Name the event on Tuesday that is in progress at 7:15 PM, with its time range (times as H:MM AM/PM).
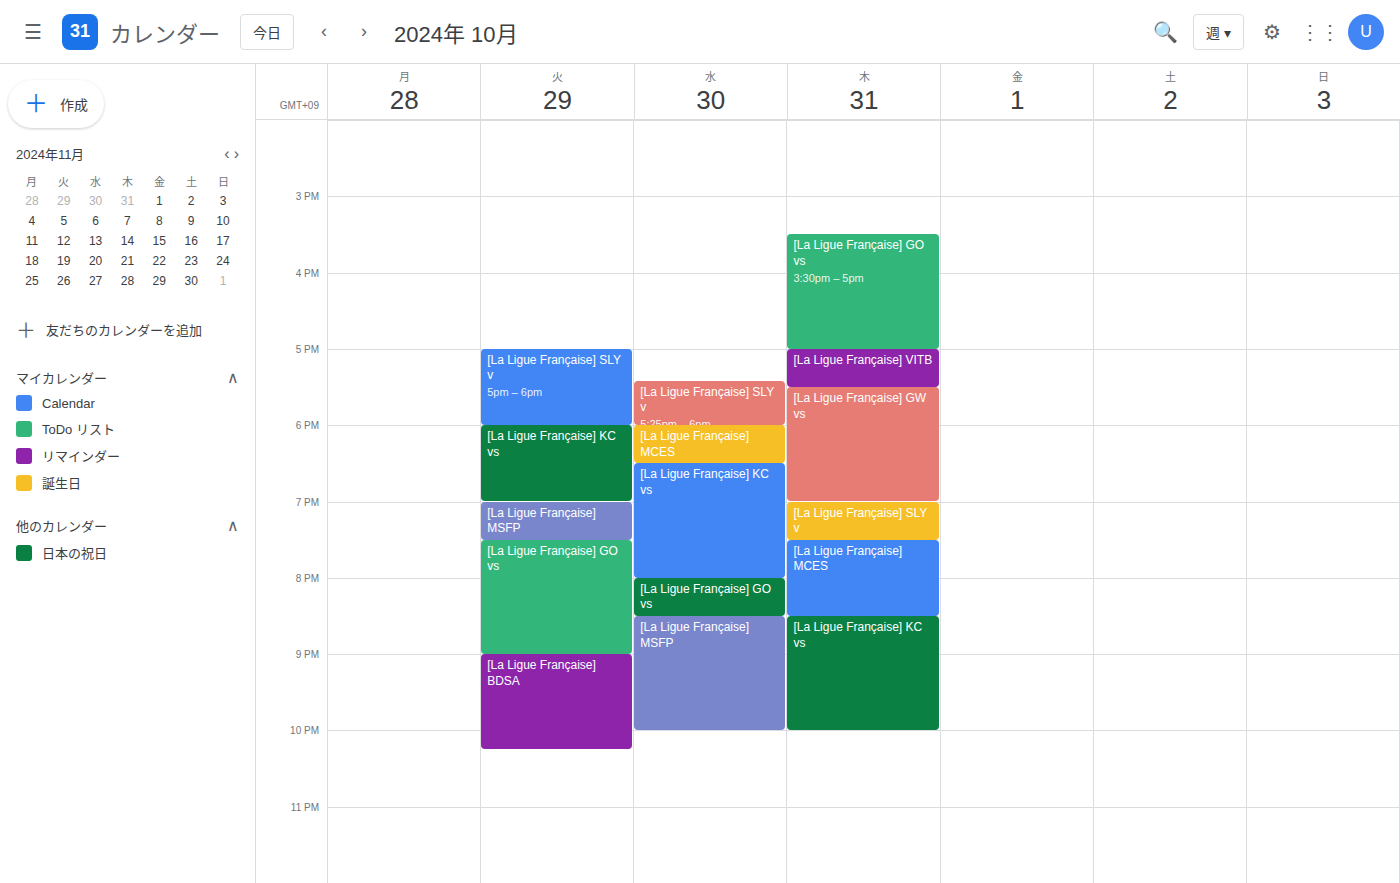
"[La Ligue Française] MSFP", 7:00 PM to 7:30 PM